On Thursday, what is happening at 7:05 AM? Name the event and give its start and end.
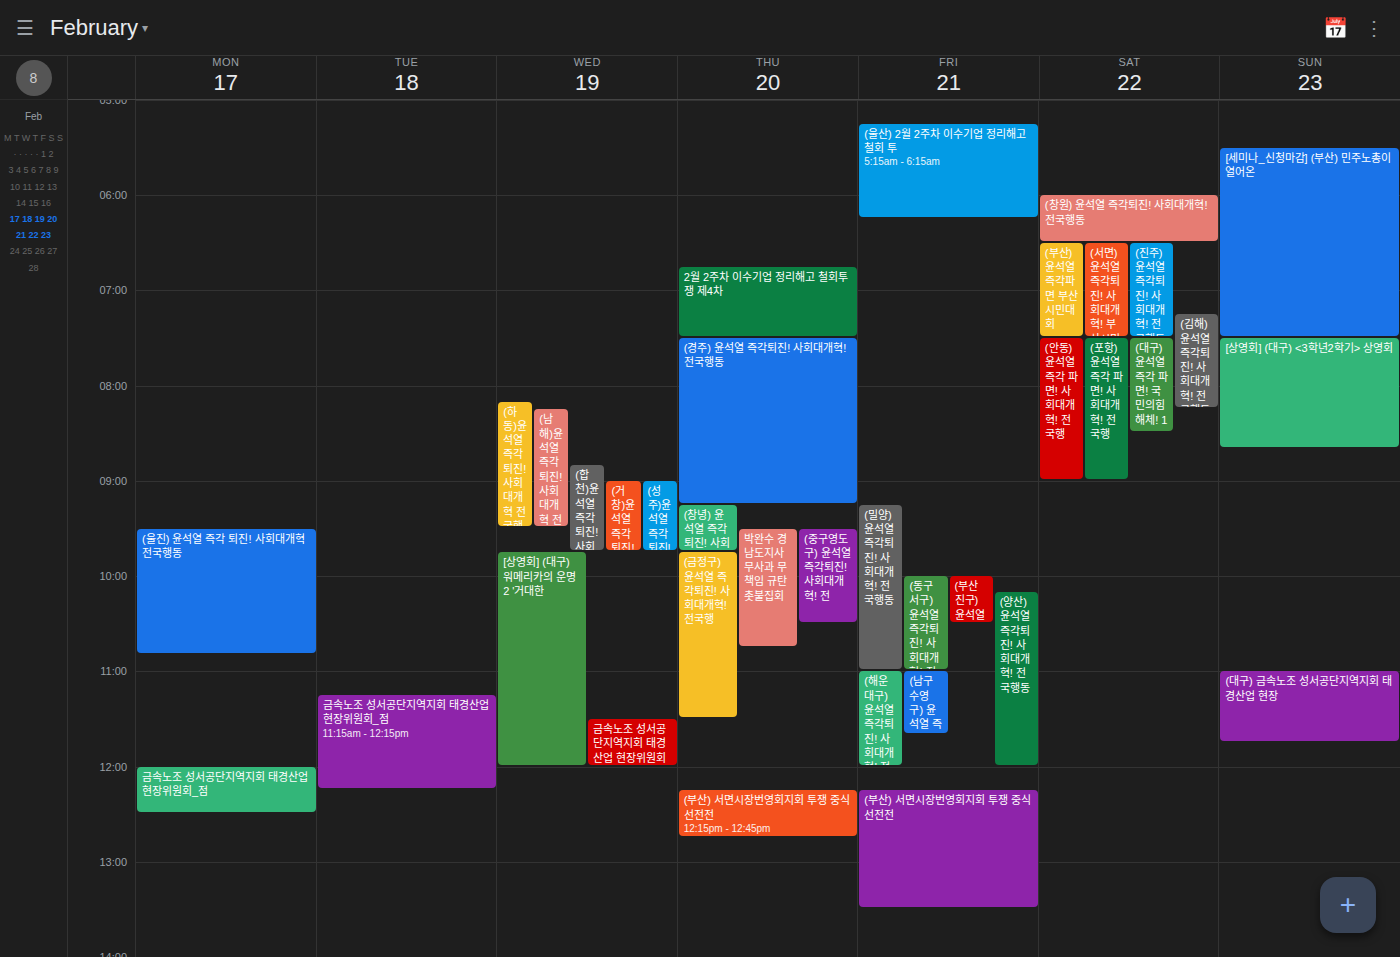
"2월 2주차 이수기업 정리해고 철회투쟁 제4차", 6:45 AM to 7:30 AM